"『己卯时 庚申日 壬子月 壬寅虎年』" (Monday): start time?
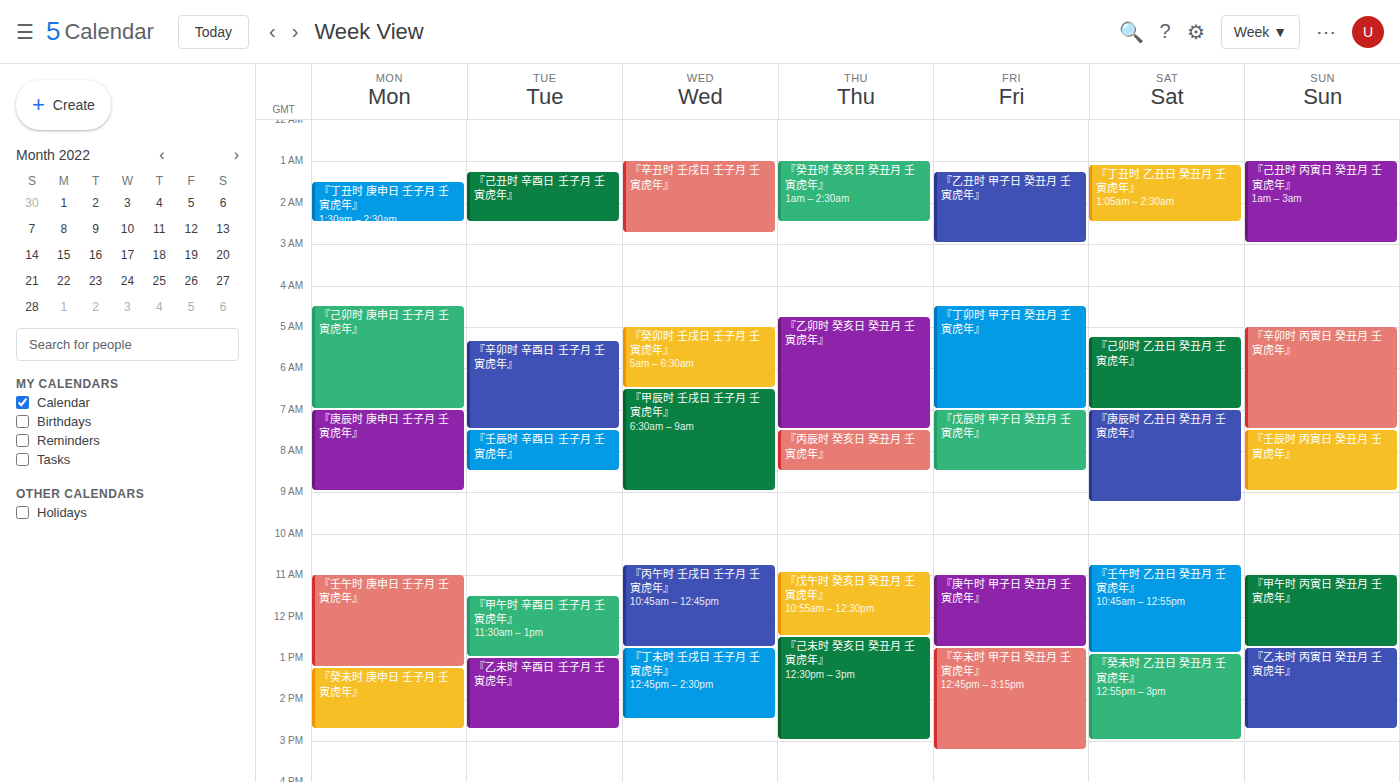
04:30